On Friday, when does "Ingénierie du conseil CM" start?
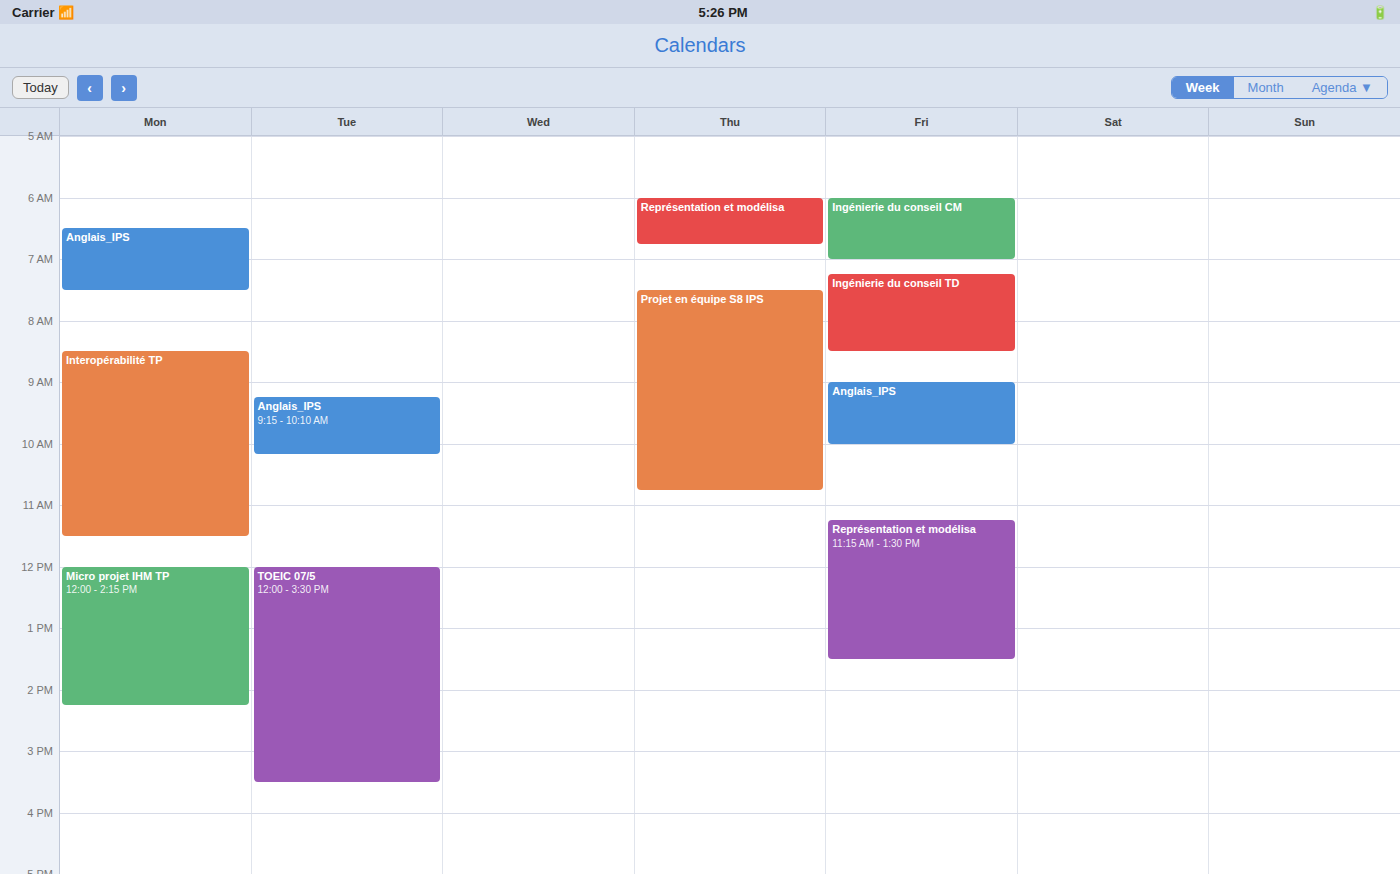
6:00 AM